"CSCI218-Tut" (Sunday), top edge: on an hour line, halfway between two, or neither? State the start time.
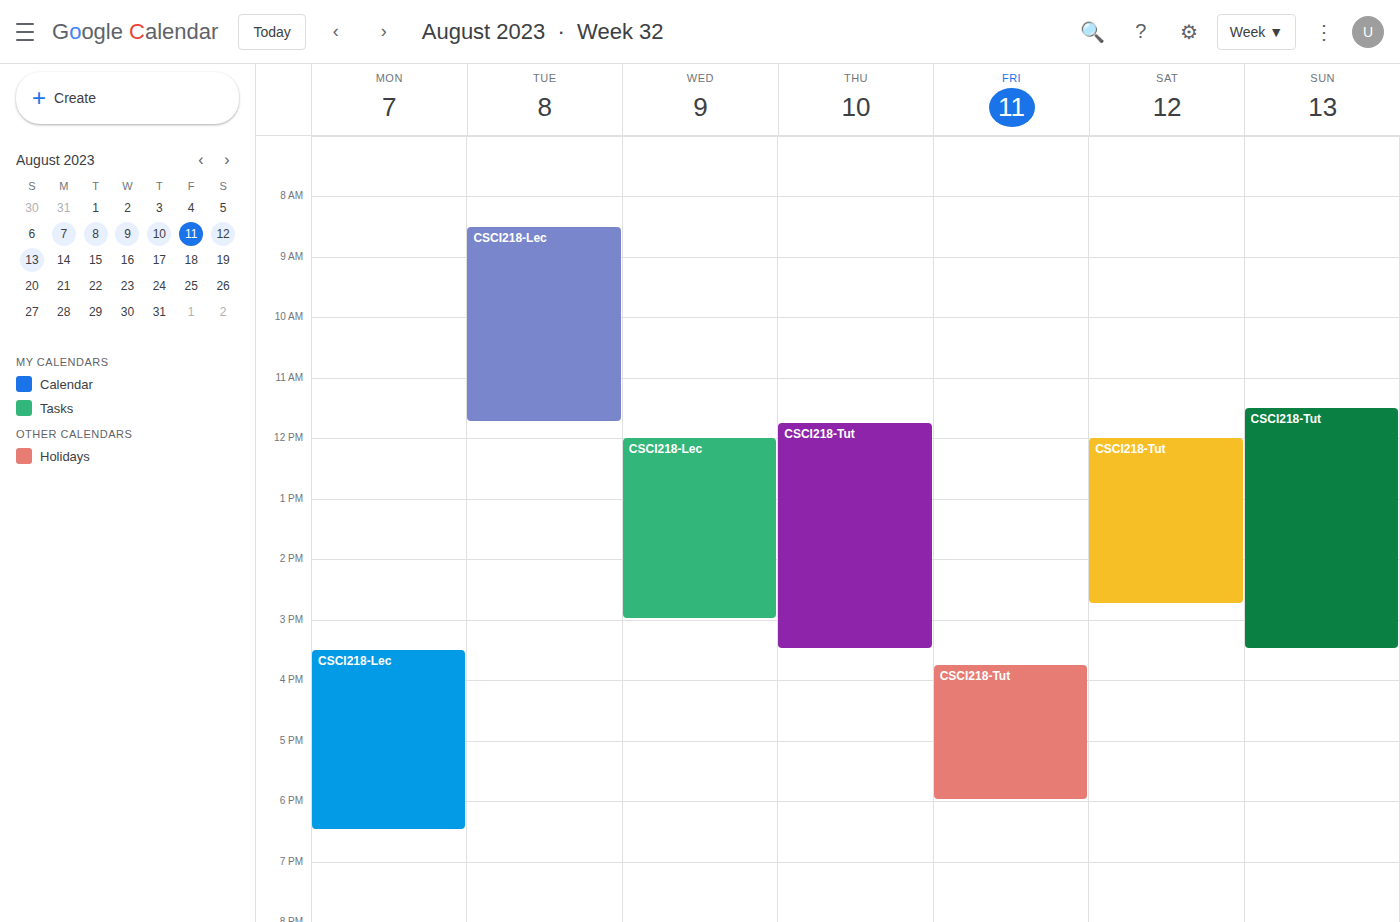
11:30 AM -- halfway between the 11 AM and 12 PM lines.